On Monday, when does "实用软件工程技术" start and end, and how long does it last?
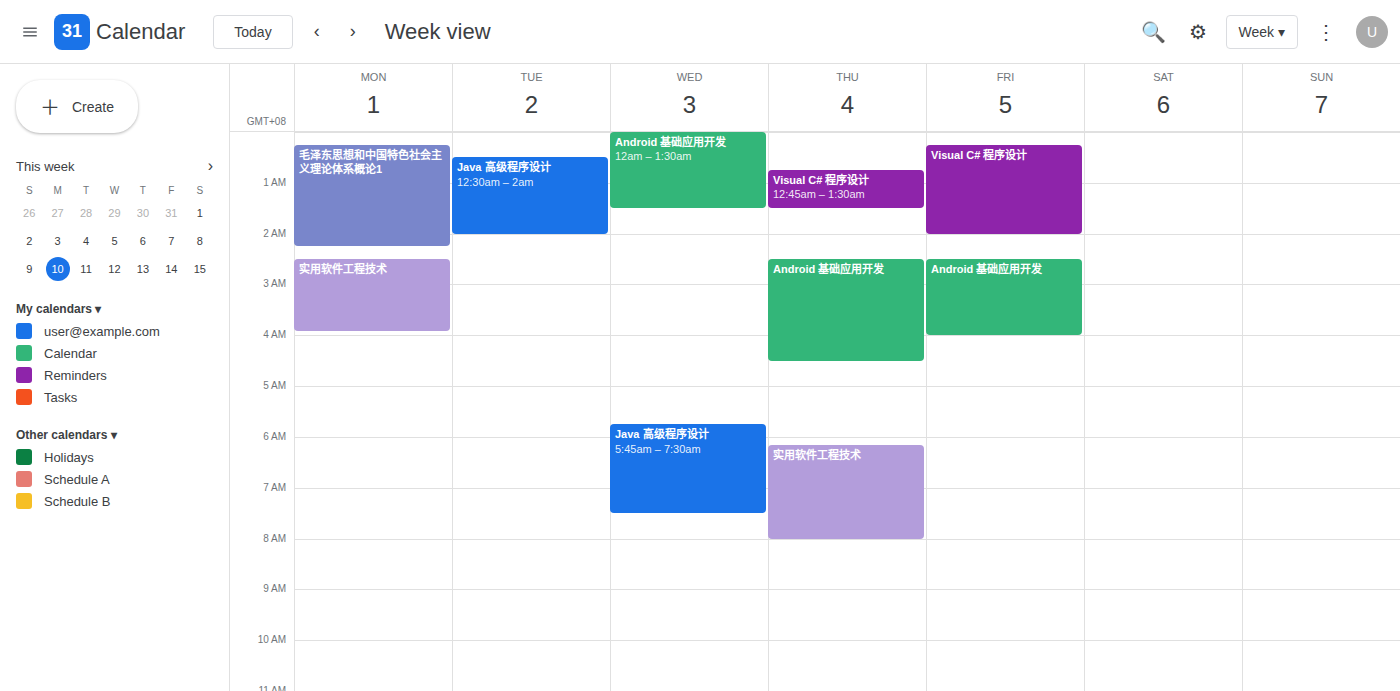
2:30 AM to 3:55 AM, 1 hour 25 minutes